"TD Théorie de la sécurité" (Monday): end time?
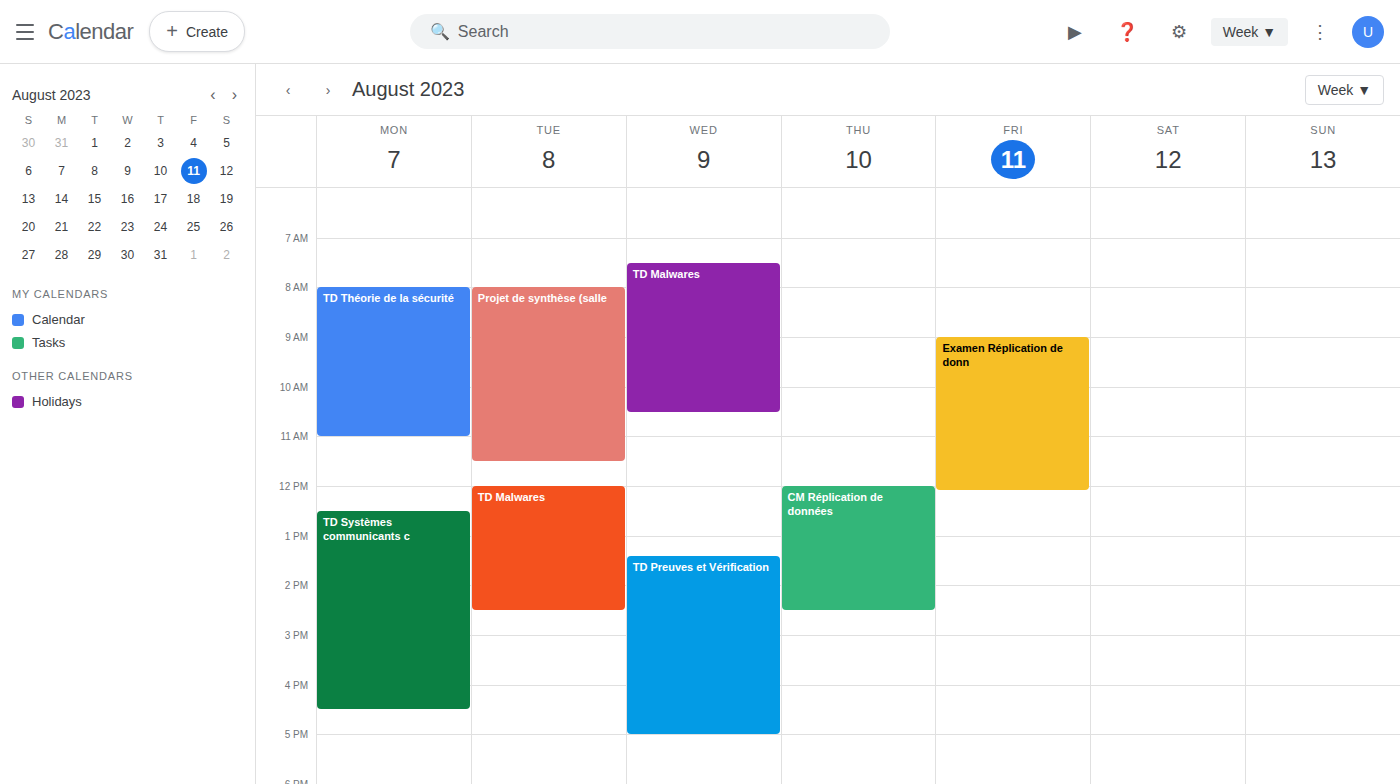
11:00 AM